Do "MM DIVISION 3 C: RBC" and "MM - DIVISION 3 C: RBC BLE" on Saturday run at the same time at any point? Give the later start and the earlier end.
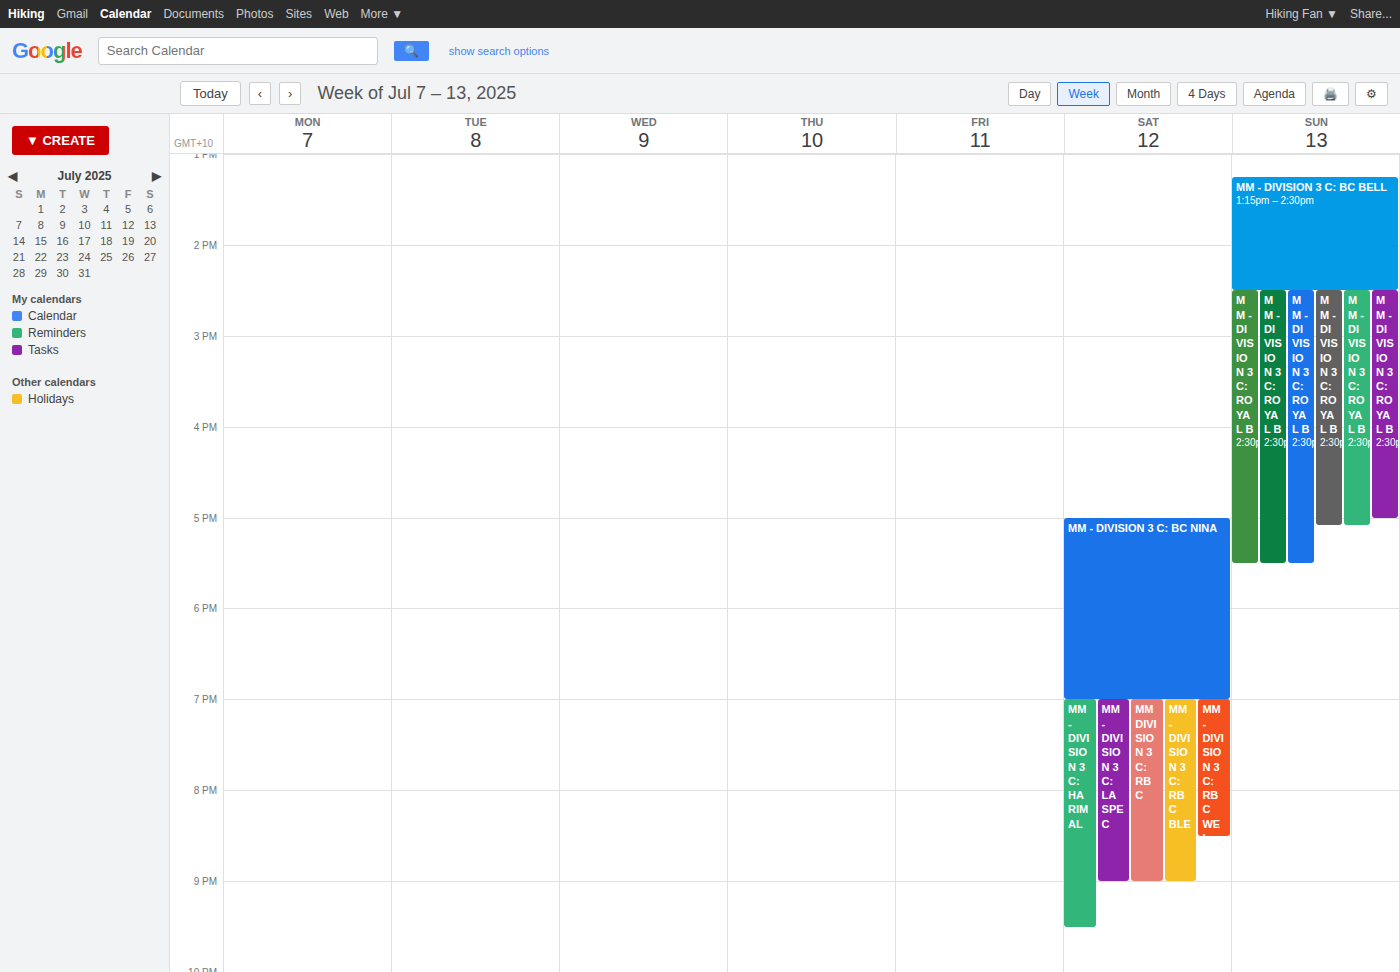
"MM DIVISION 3 C: RBC" runs 7:00 PM to 9:00 PM, inside "MM - DIVISION 3 C: RBC BLE" -- they overlap.